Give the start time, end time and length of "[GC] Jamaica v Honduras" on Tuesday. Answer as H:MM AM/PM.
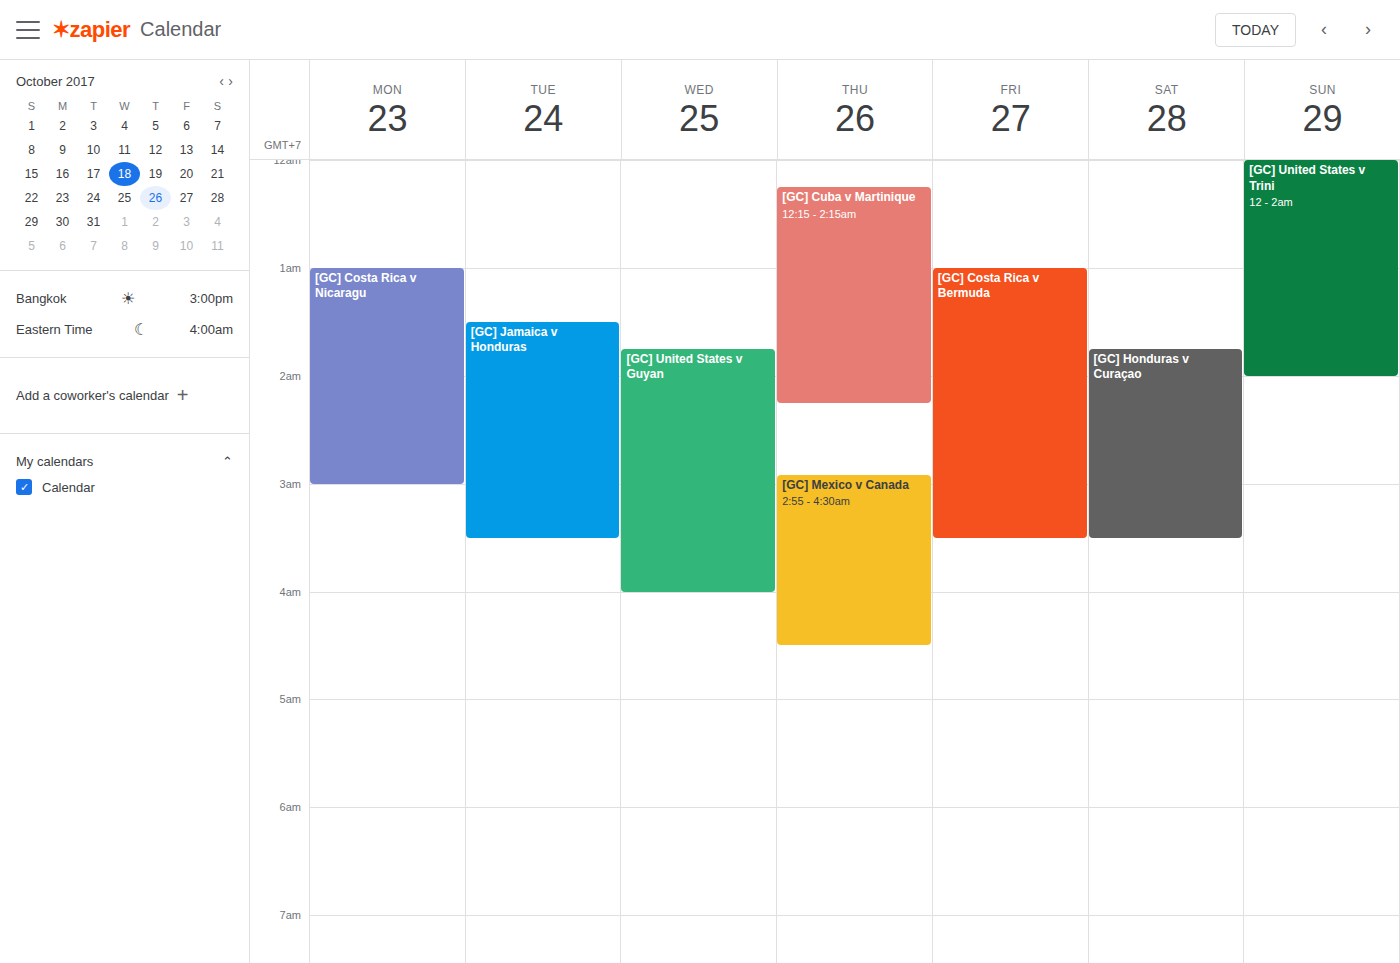
1:30 AM to 3:30 AM, 2 hours